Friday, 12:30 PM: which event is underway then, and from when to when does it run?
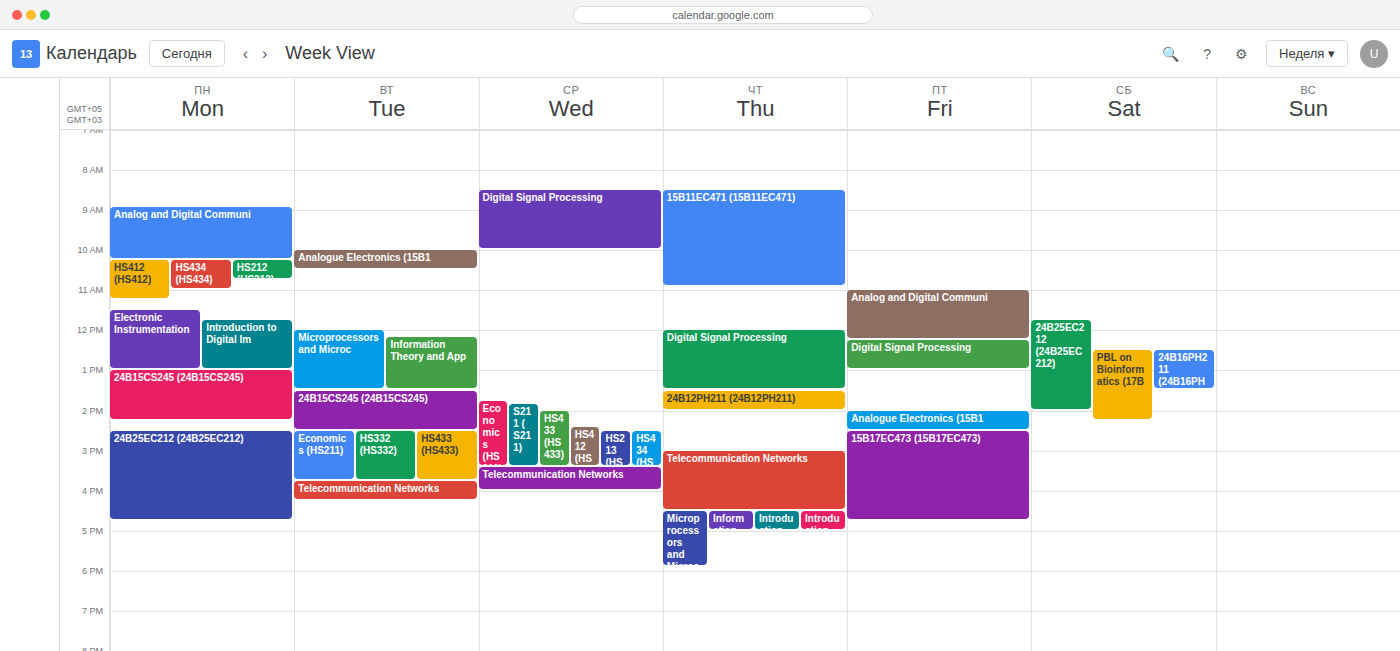
"Digital Signal Processing", 12:15 PM to 1:00 PM